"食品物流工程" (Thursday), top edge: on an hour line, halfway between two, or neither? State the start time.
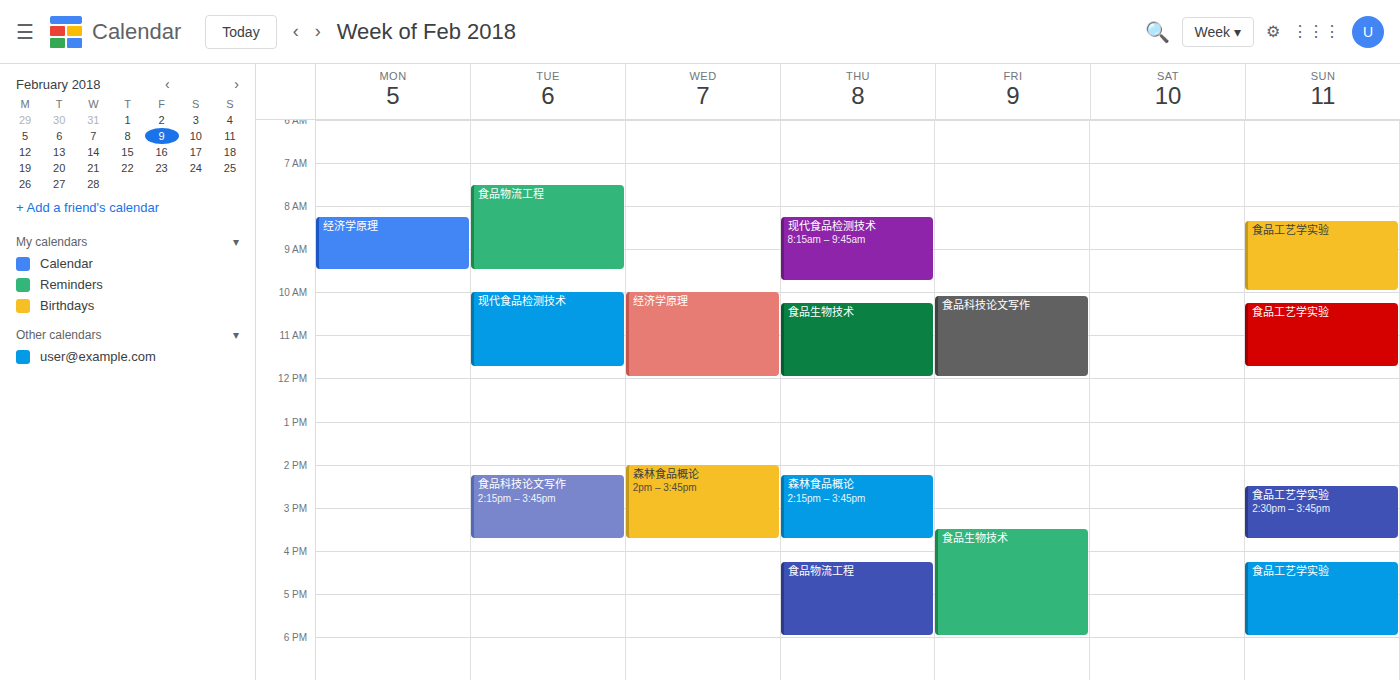
4:15 PM -- neither: a quarter of the way from the 4 PM line to the 5 PM line.